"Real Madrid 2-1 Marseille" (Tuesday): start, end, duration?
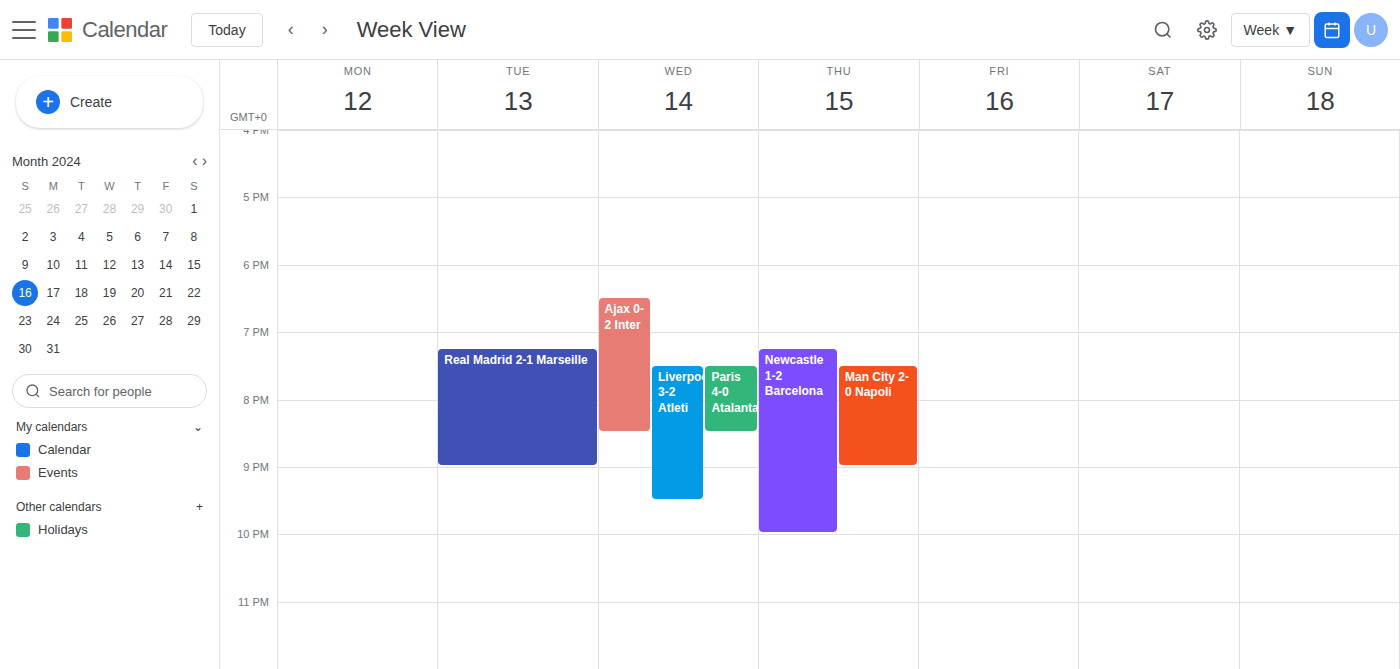
7:15 PM to 9:00 PM, 1 hour 45 minutes